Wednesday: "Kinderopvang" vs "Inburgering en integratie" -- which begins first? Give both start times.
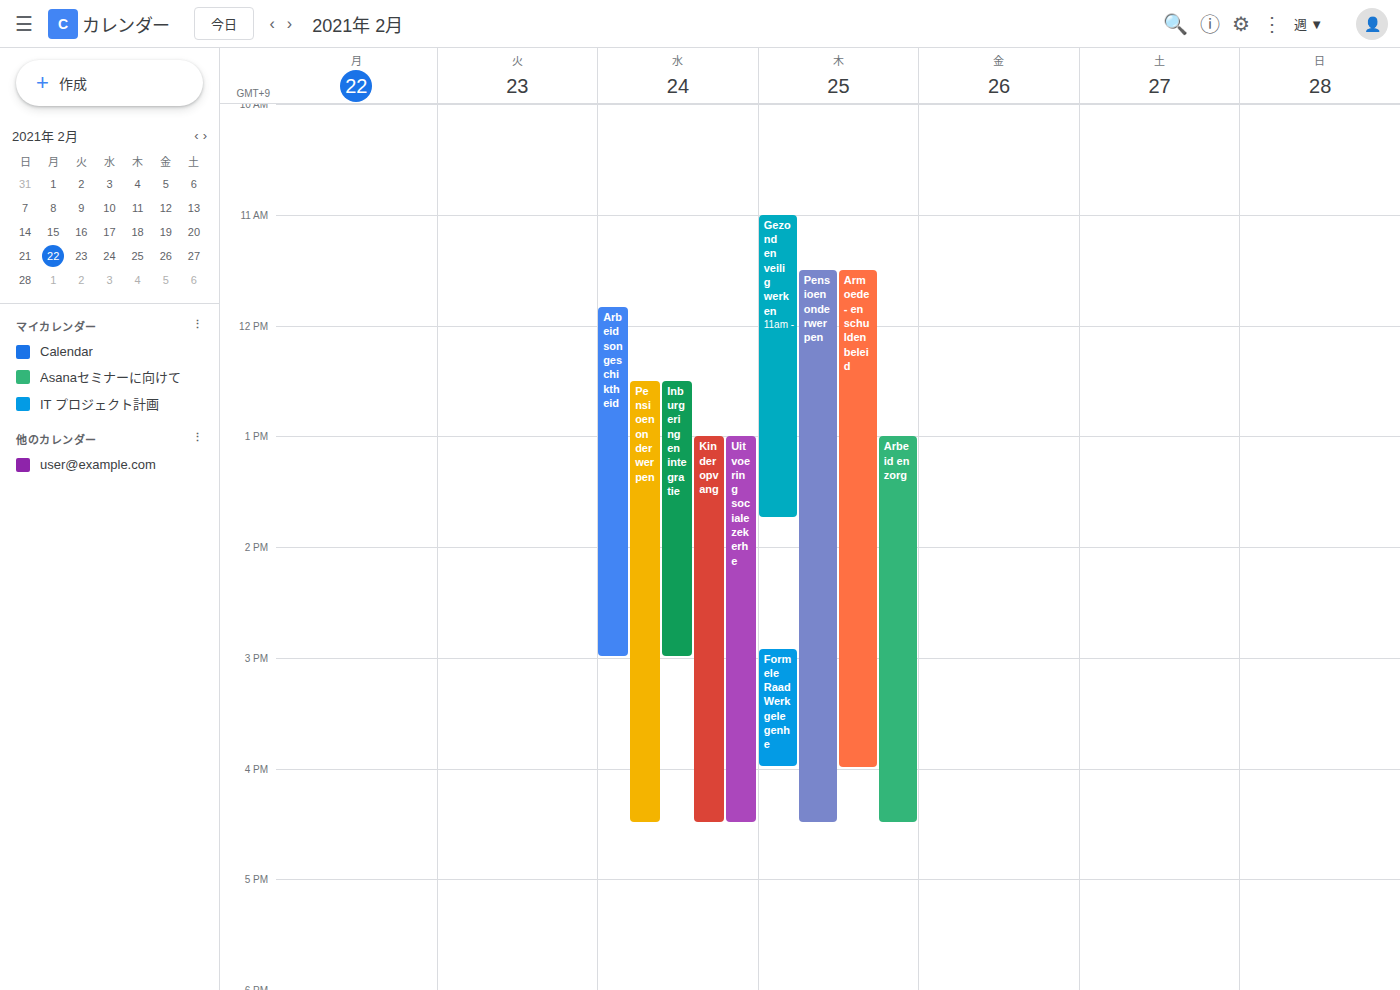
"Inburgering en integratie" 12:30; "Kinderopvang" 13:00.